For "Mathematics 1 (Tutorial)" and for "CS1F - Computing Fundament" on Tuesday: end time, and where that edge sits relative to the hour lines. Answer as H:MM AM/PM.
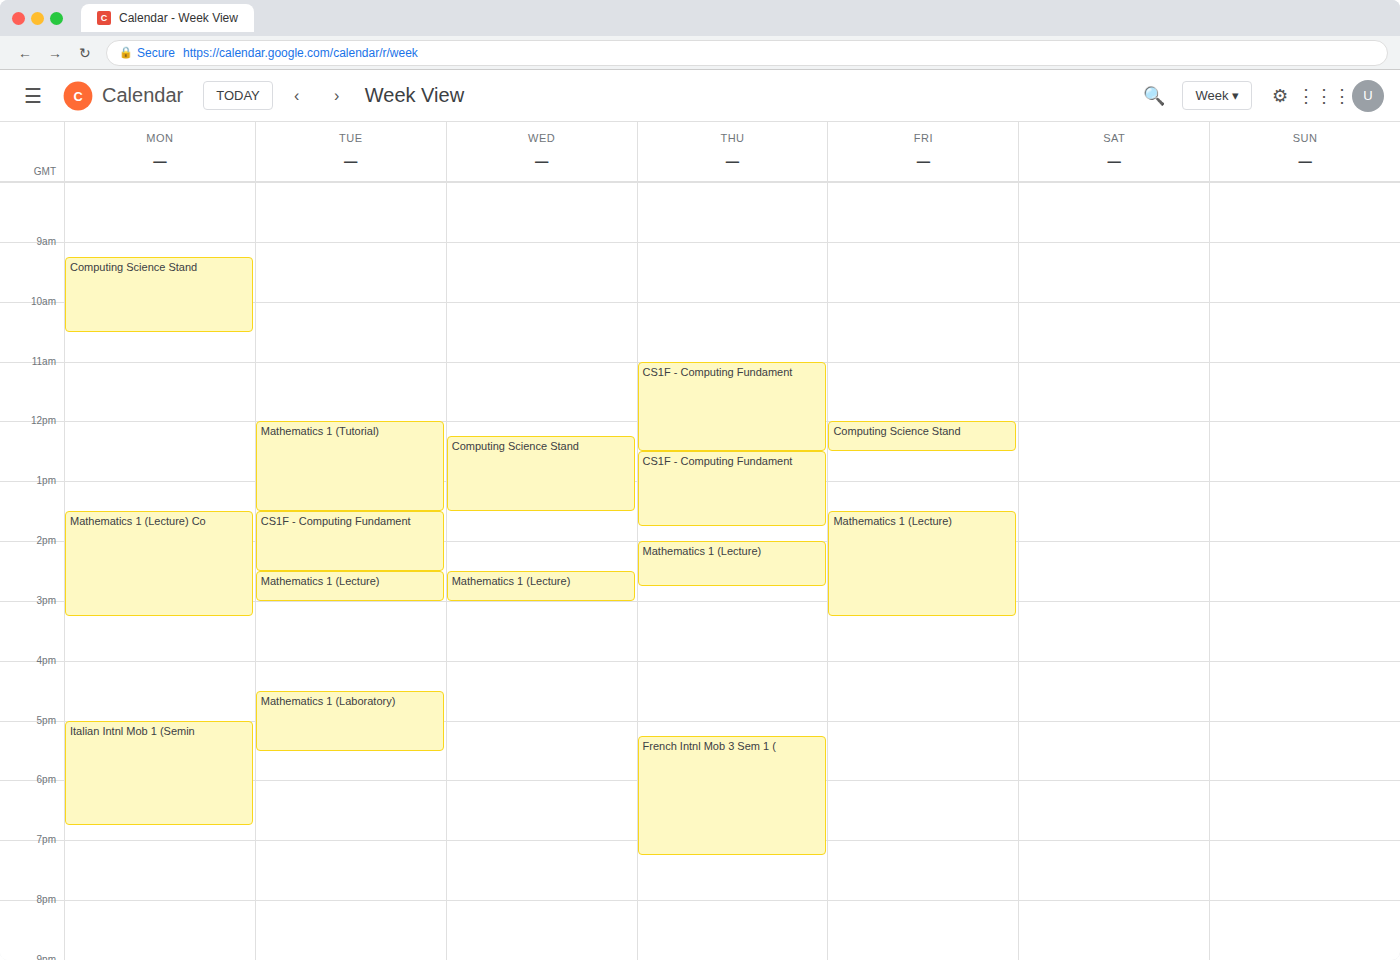
"Mathematics 1 (Tutorial)": 1:30 PM, halfway between the 1 PM and 2 PM lines. "CS1F - Computing Fundament": 2:30 PM, halfway between the 2 PM and 3 PM lines.